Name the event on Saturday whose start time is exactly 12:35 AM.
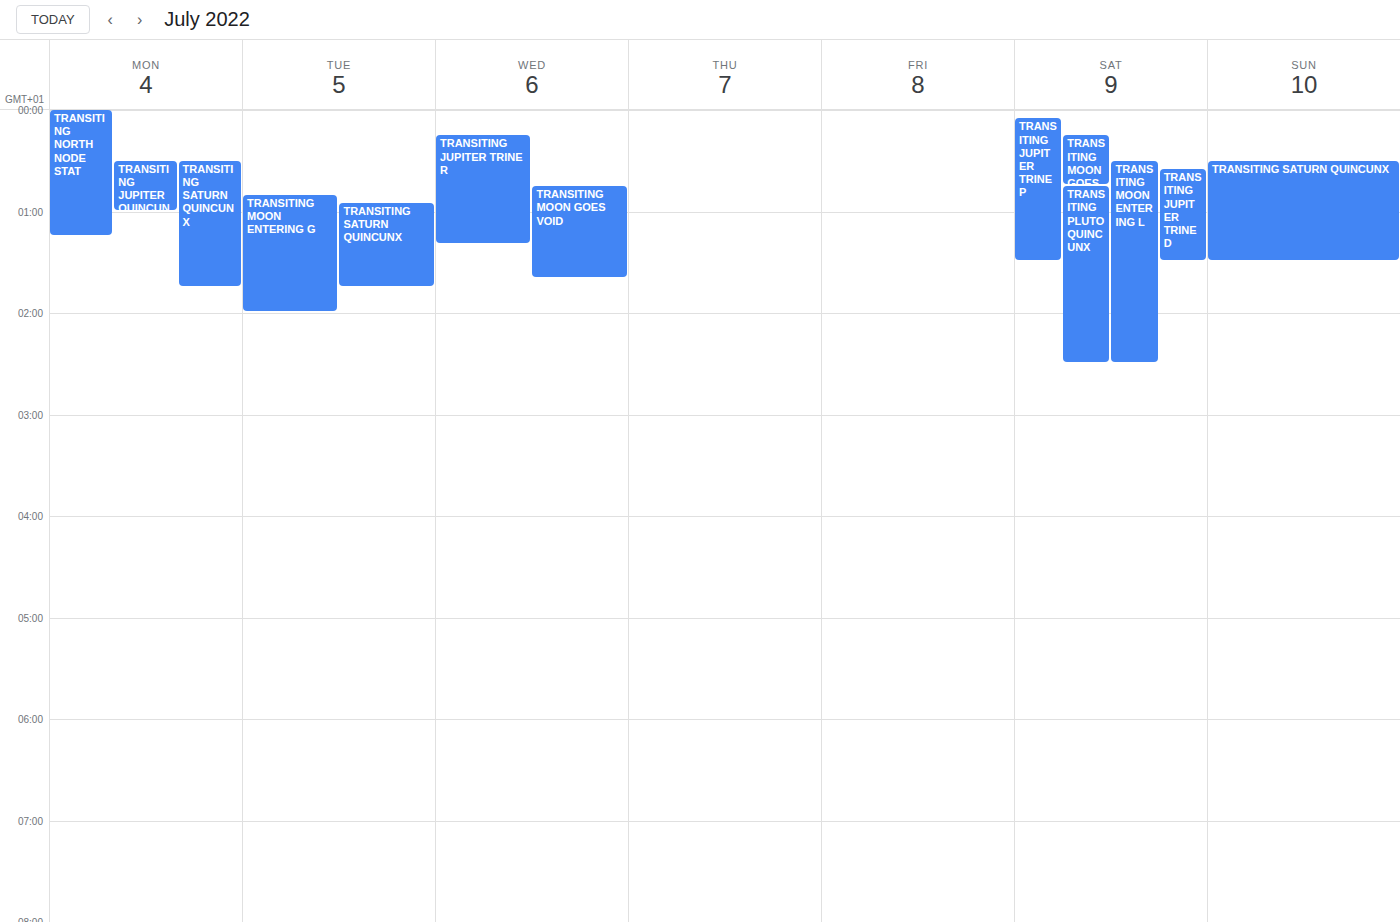
"TRANSITING JUPITER TRINE D"